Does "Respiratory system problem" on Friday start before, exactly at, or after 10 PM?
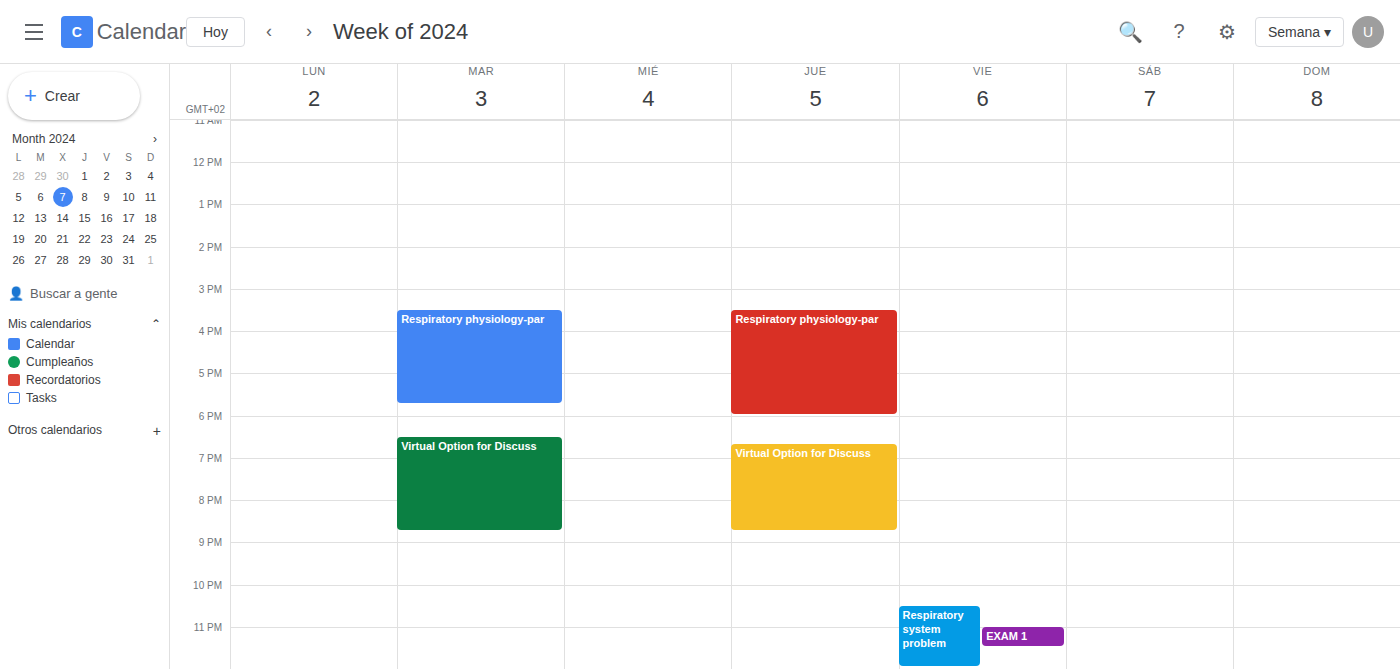
10:30 PM -- after 10 PM, 30 minutes below the 10 PM line.